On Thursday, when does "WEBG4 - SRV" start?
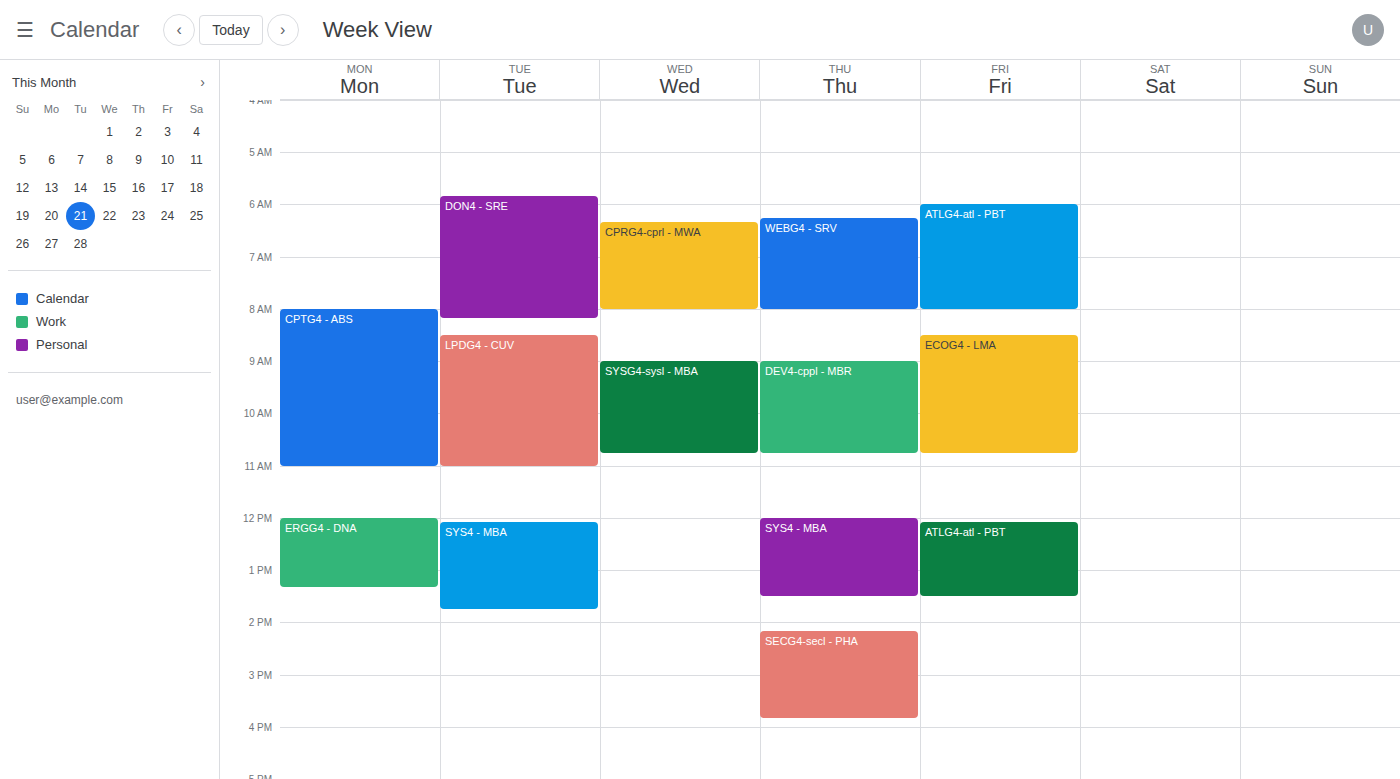
6:15 AM